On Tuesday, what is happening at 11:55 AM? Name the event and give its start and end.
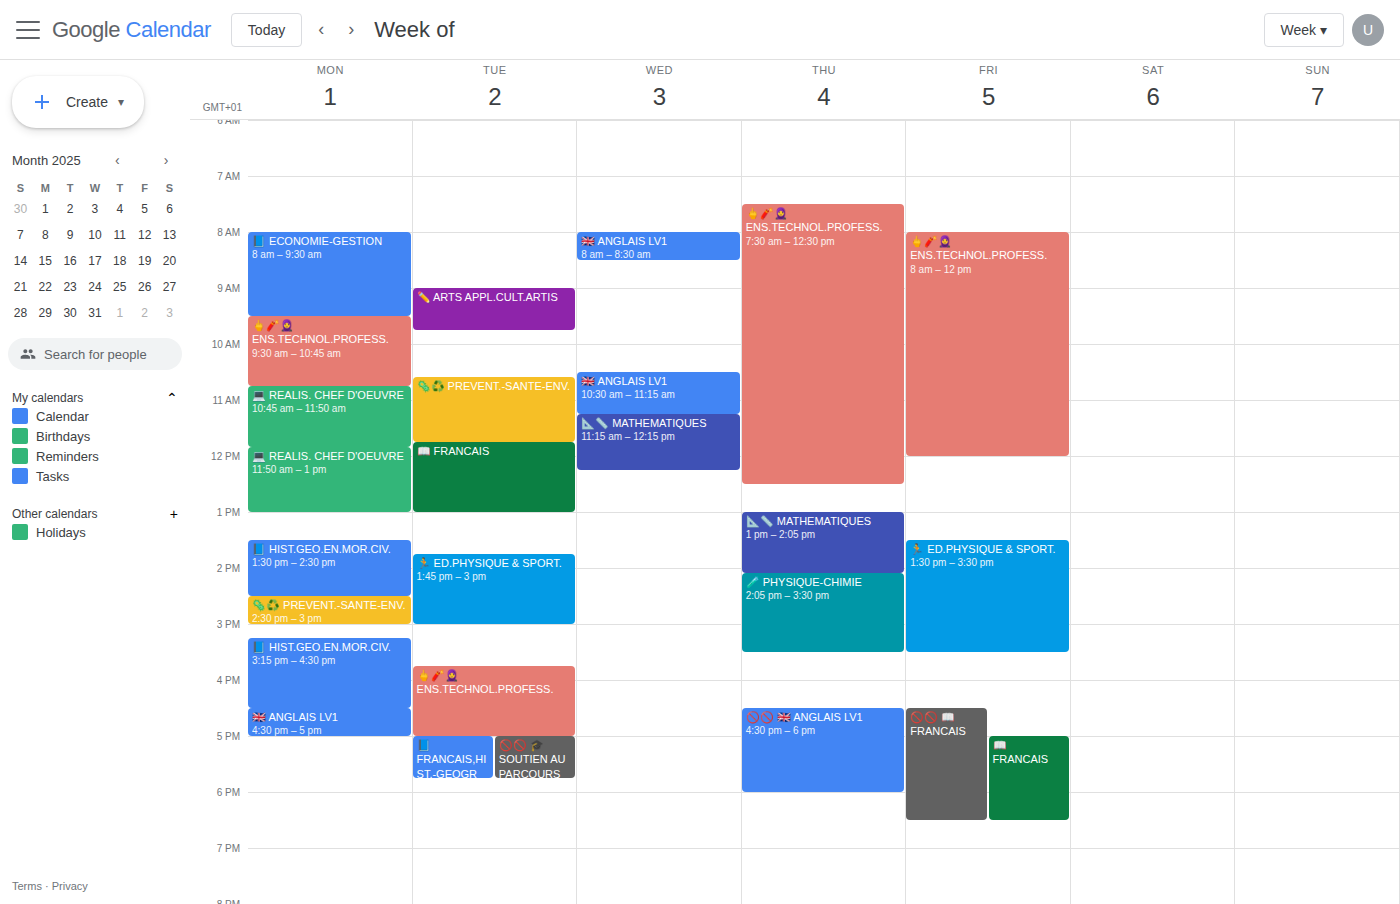
"📖 FRANCAIS", 11:45 AM to 1:00 PM